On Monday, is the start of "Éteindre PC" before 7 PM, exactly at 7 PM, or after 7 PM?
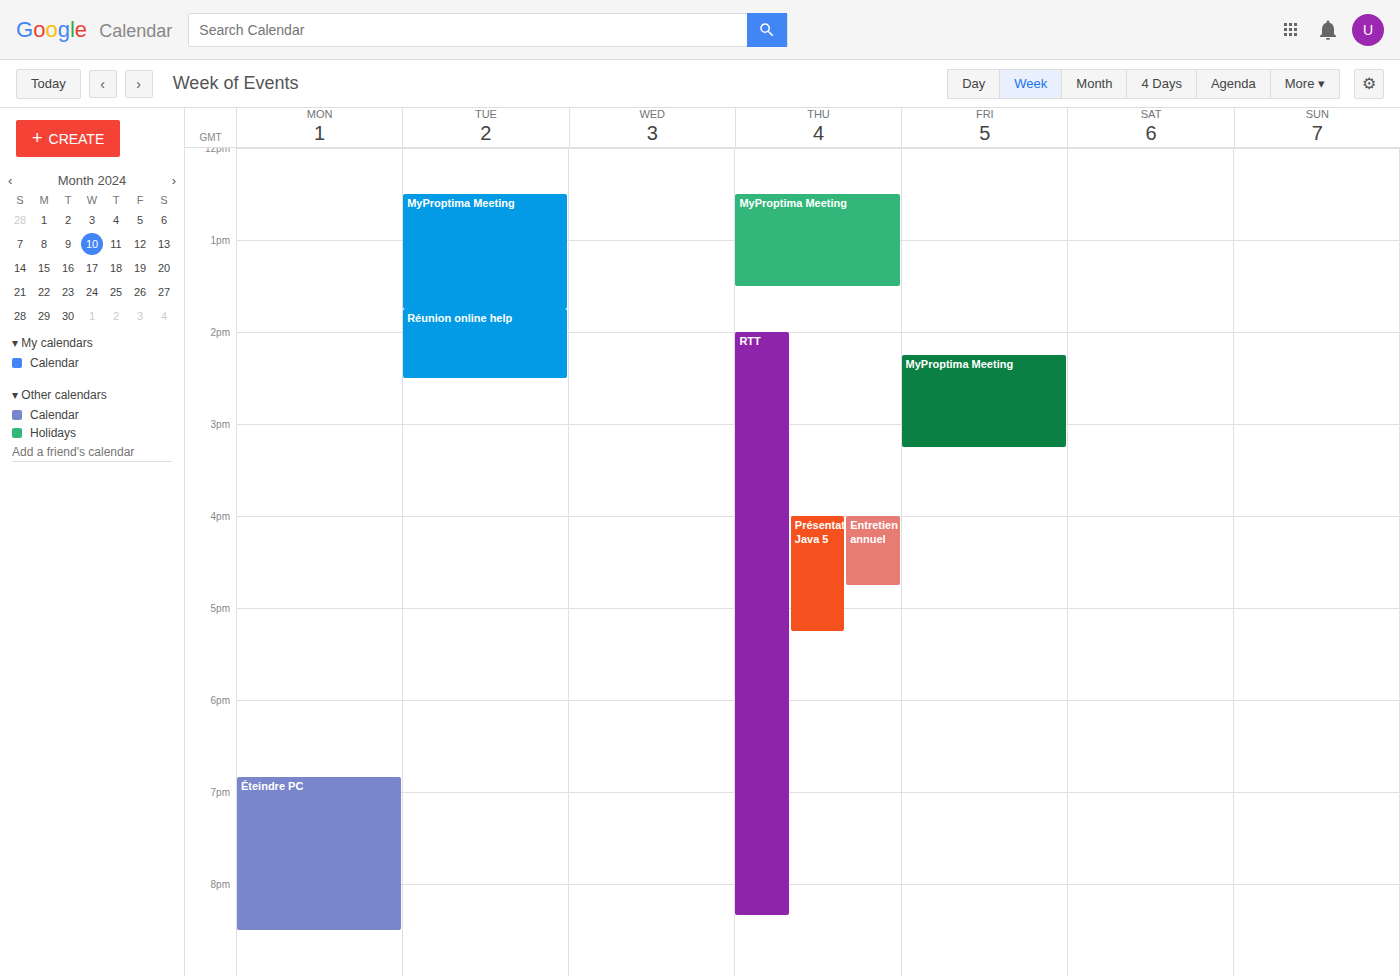
6:50 PM -- before 7 PM, 10 minutes above the 7 PM line.